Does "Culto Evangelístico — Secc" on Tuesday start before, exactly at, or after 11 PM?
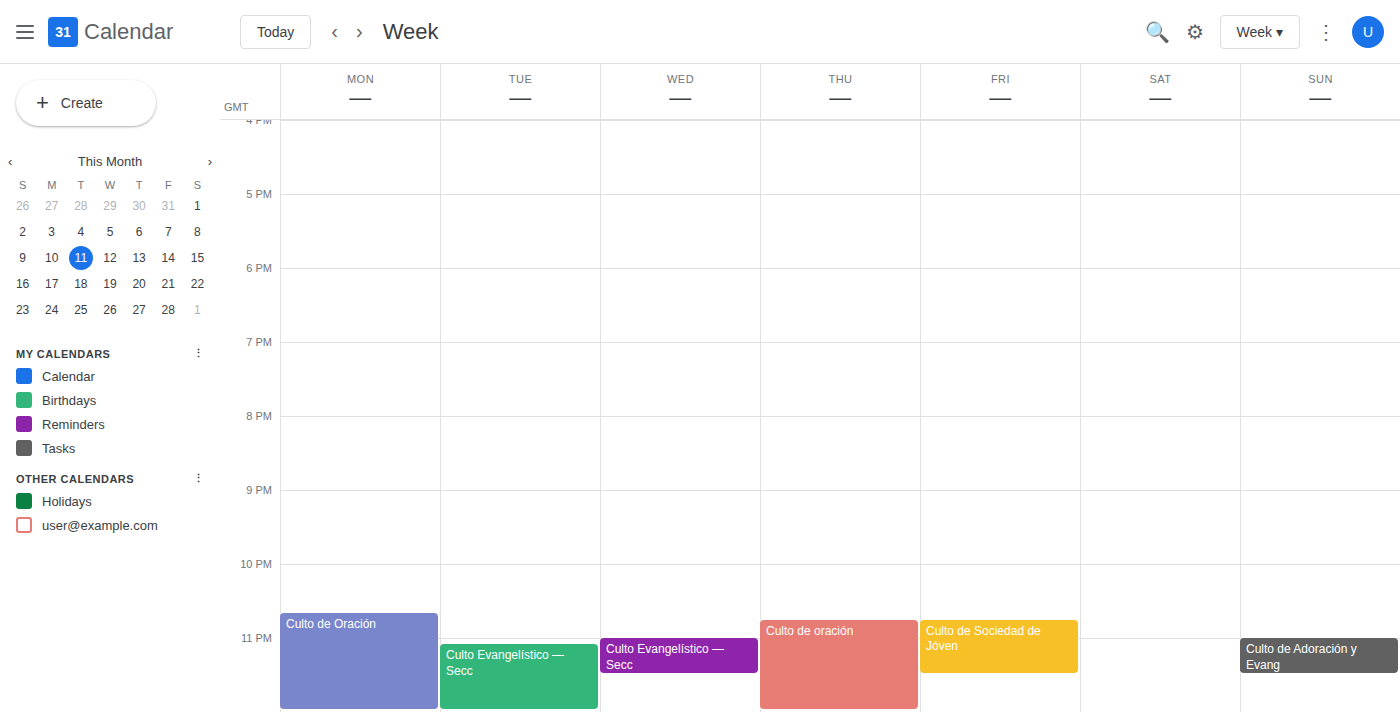
11:05 PM -- after 11 PM, 5 minutes below the 11 PM line.